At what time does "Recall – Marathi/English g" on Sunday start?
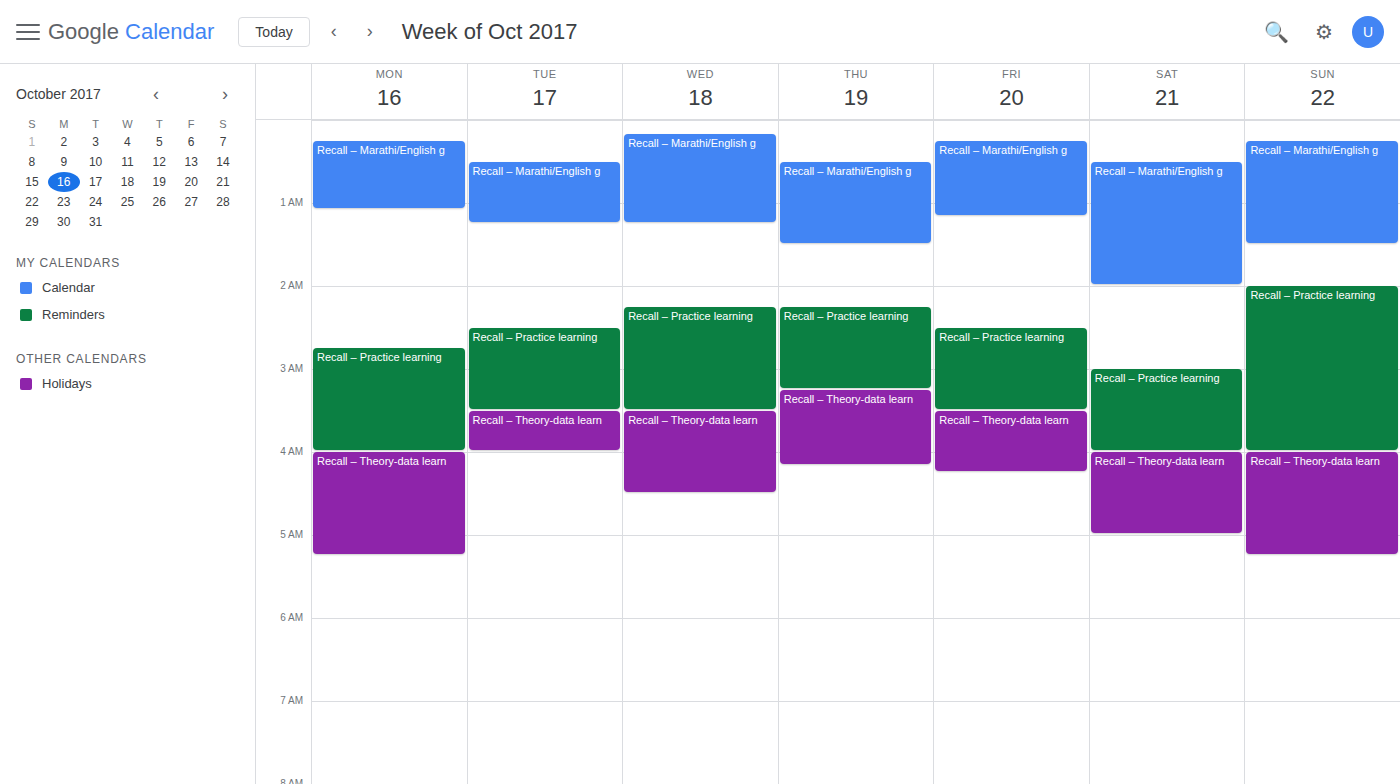
12:15 AM